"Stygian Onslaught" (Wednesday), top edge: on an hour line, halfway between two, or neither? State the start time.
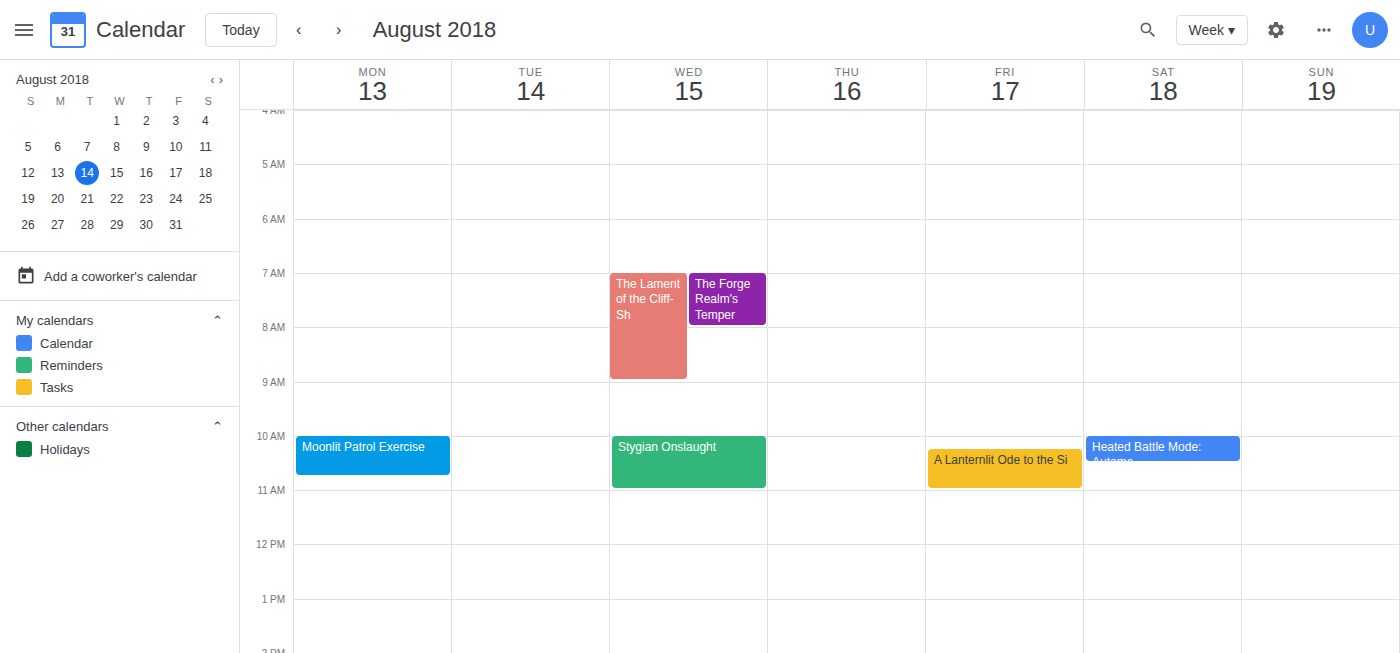
10:00 AM -- exactly on the 10 AM line.